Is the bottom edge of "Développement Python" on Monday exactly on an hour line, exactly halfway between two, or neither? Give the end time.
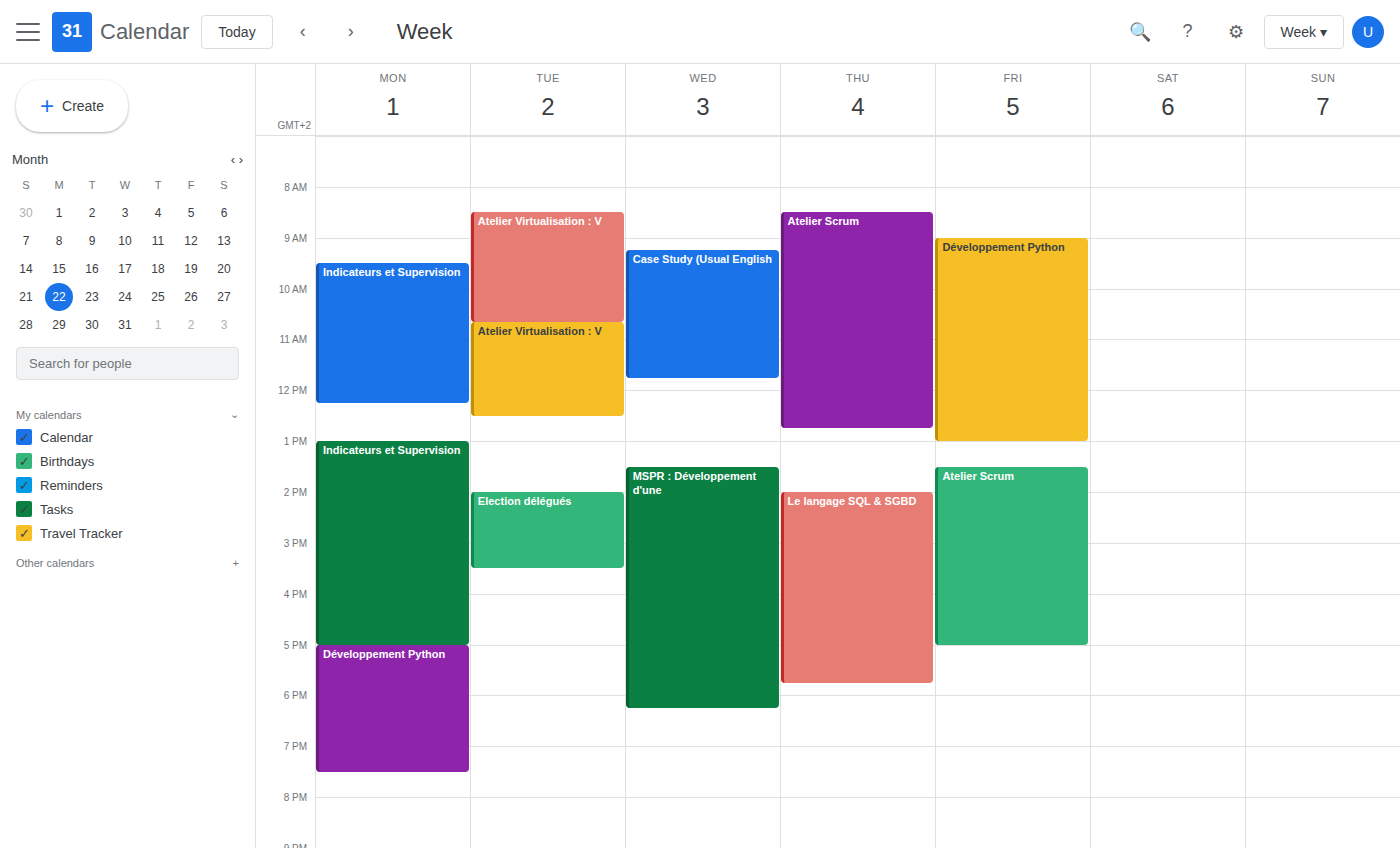
7:30 PM -- halfway between the 7 PM and 8 PM lines.